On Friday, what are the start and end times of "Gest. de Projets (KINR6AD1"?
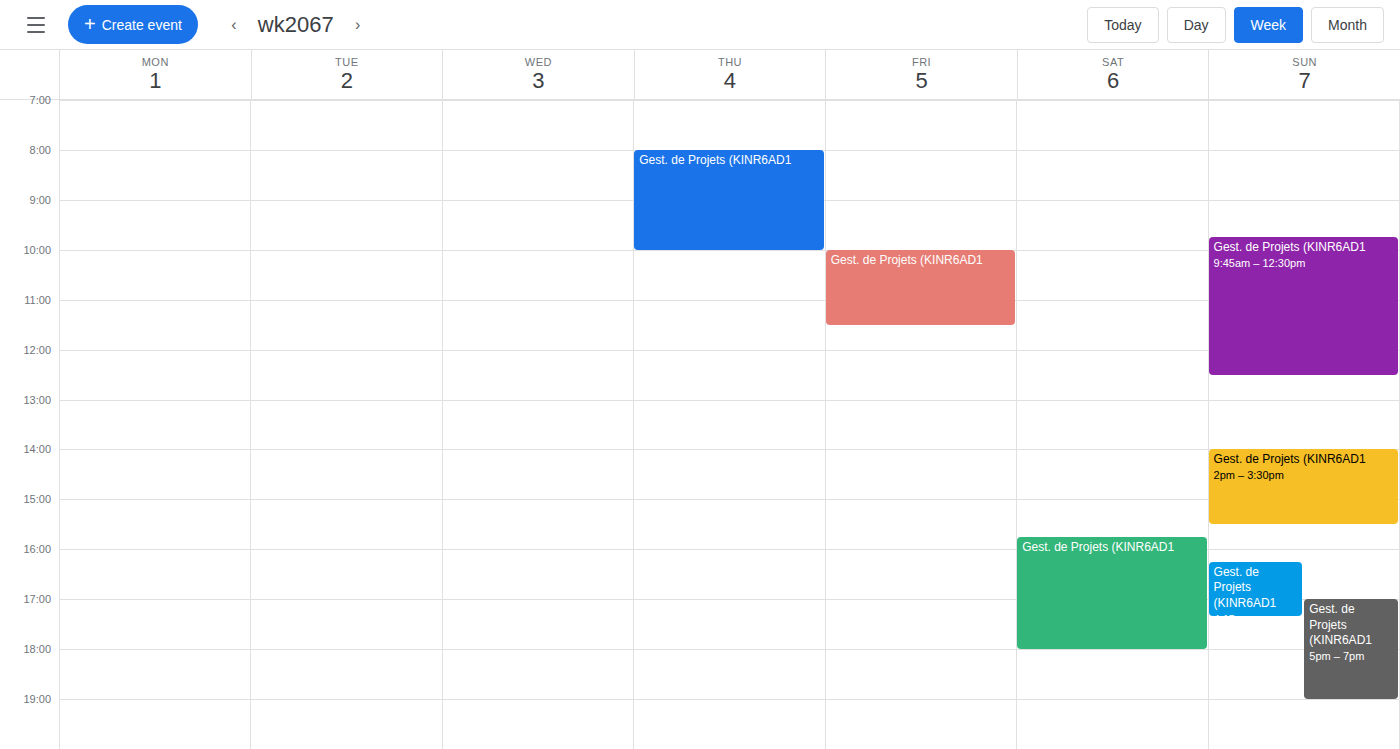
10:00 AM to 11:30 AM